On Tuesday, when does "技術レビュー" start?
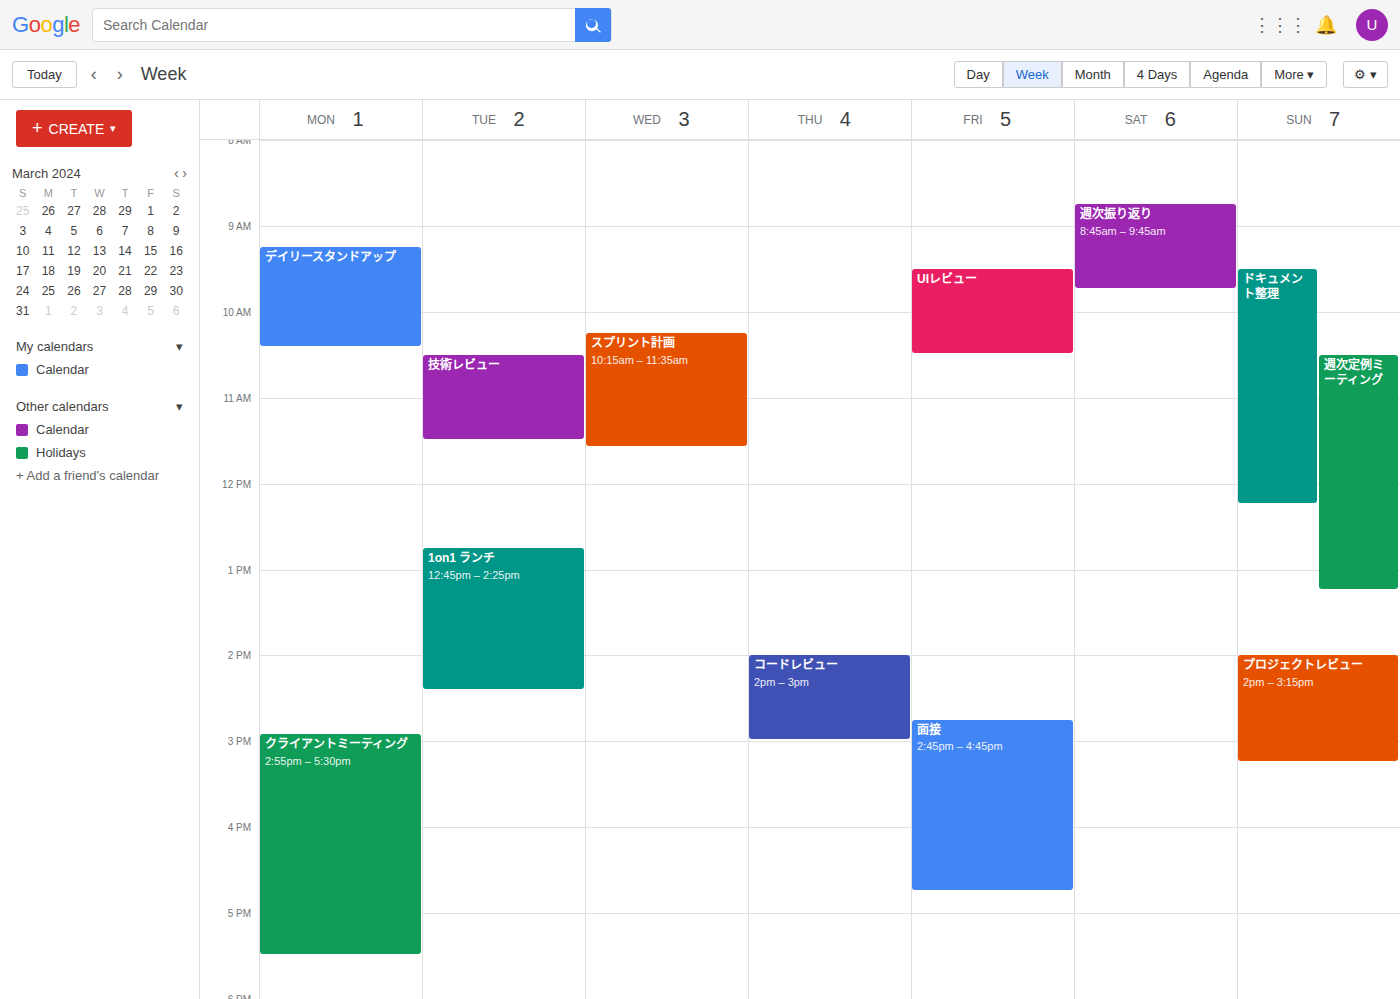
10:30 AM